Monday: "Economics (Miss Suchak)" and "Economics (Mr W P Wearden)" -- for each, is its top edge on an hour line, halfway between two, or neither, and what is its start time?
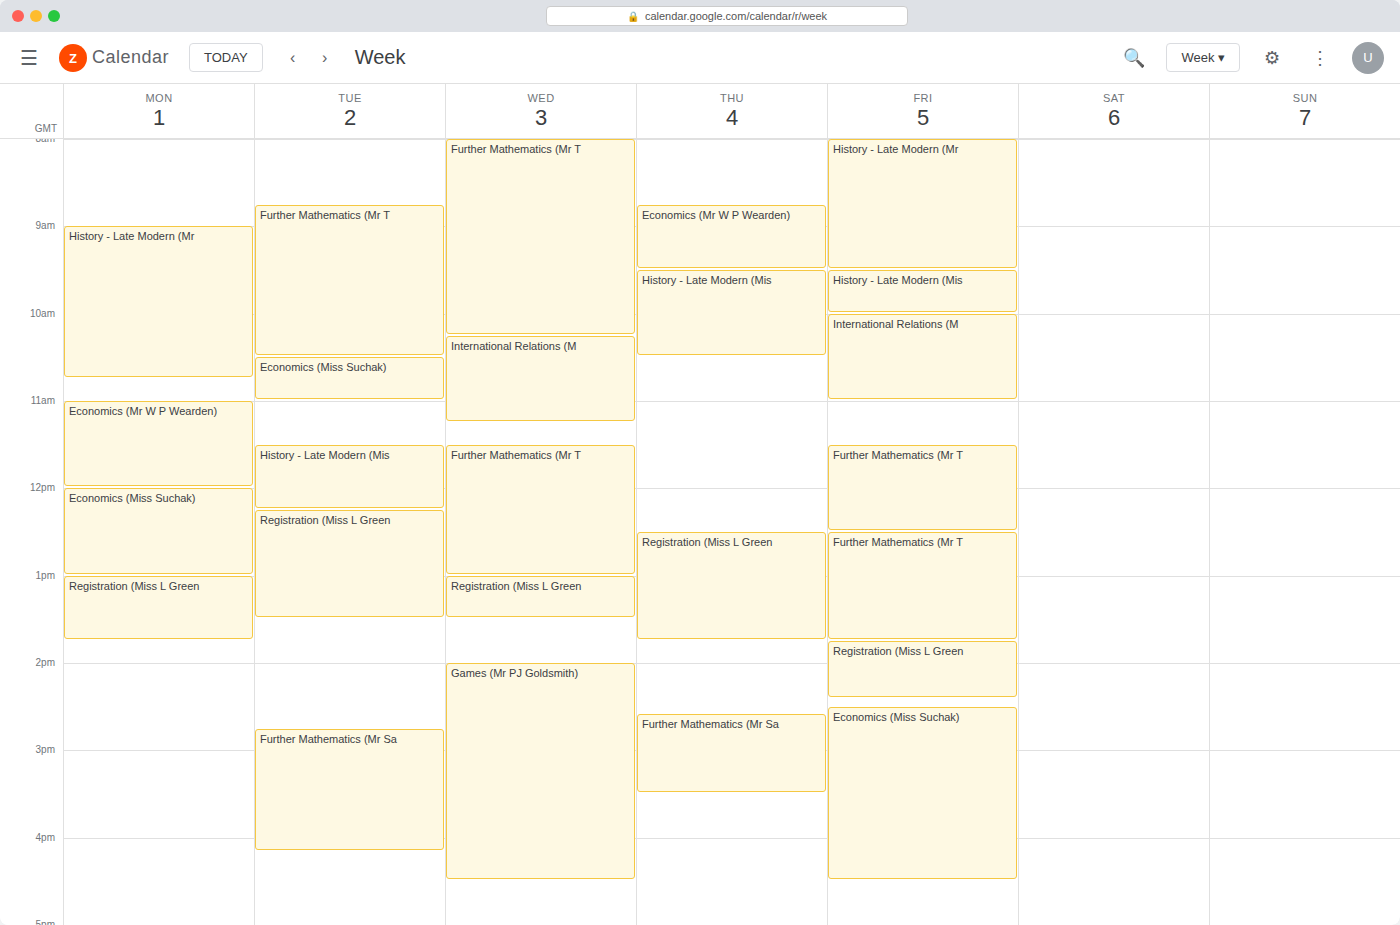
"Economics (Miss Suchak)": 12:00 PM, exactly on the 12 PM line. "Economics (Mr W P Wearden)": 11:00 AM, exactly on the 11 AM line.